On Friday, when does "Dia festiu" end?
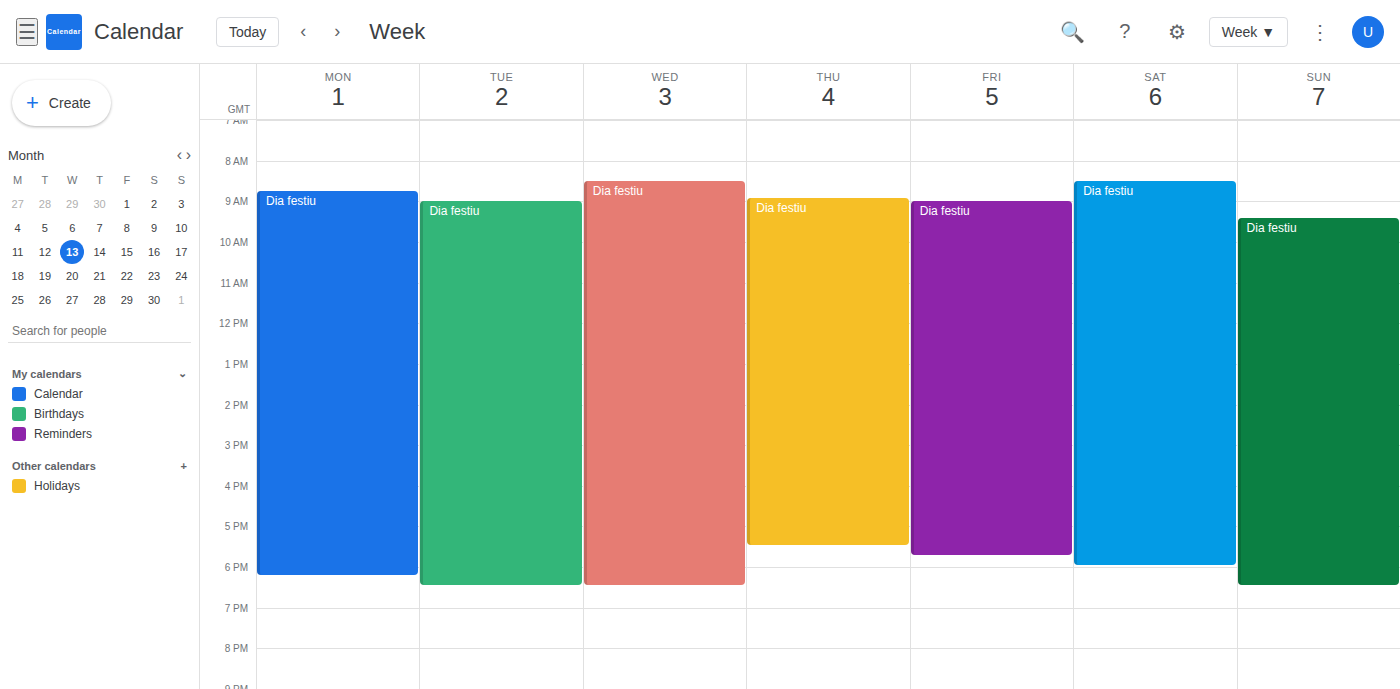
5:45 PM